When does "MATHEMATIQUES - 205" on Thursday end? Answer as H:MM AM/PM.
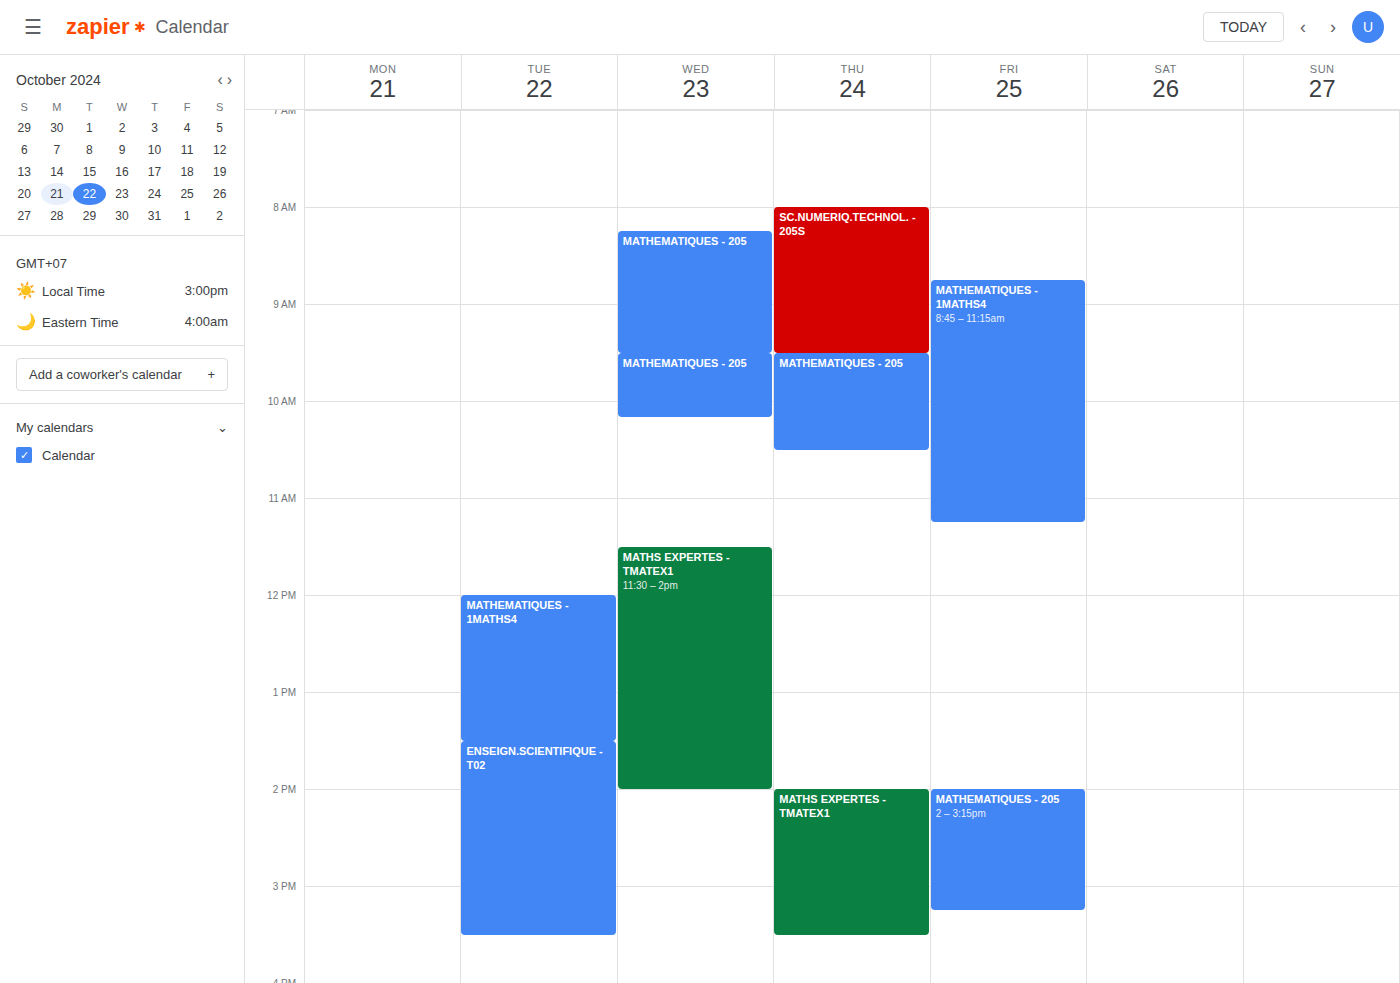
10:30 AM